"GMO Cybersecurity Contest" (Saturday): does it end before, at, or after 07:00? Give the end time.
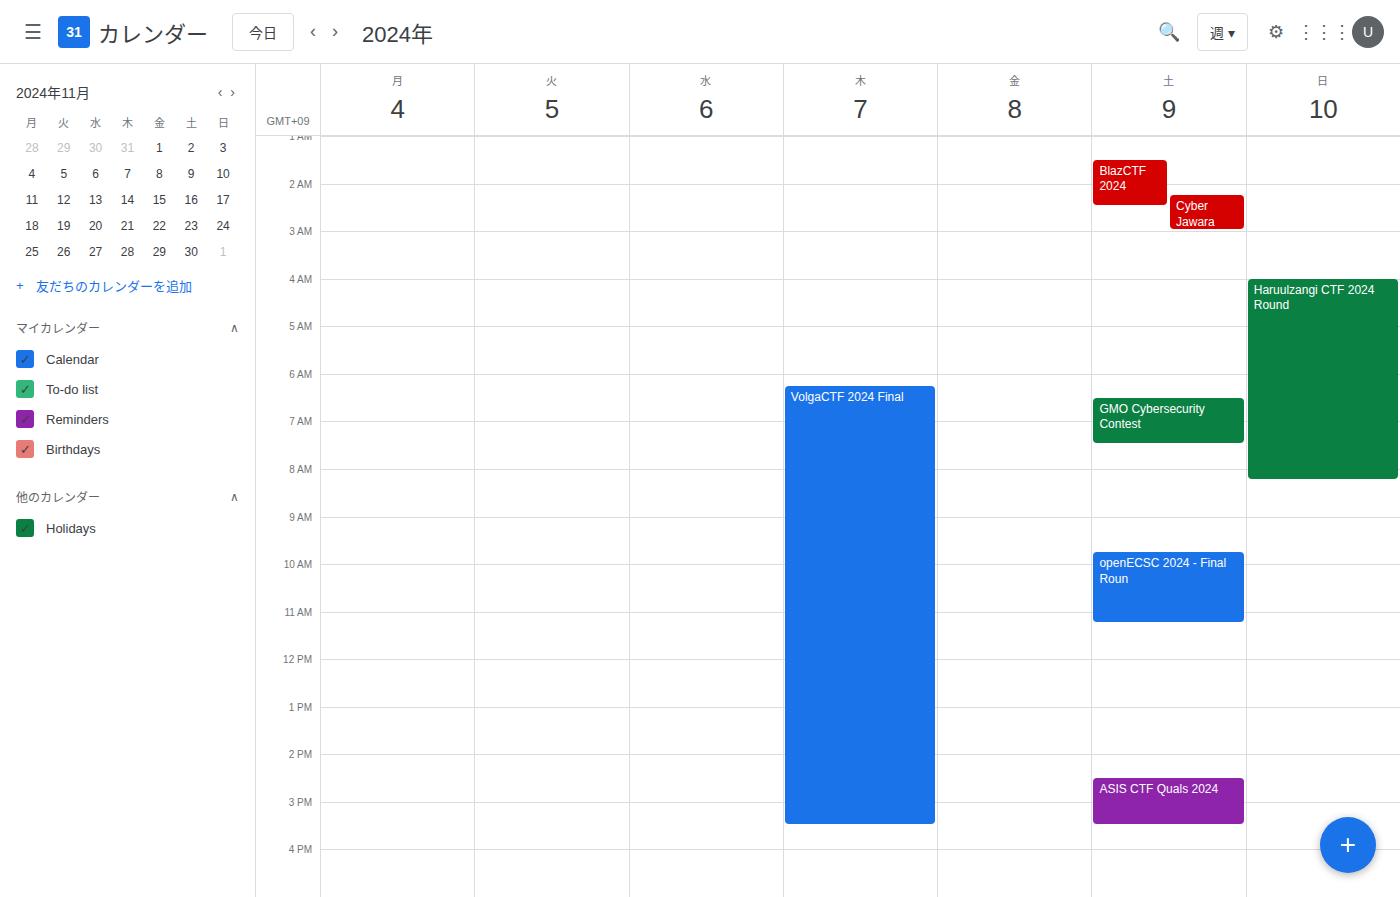
07:30 -- after 07:00, 30 minutes below the 07:00 line.